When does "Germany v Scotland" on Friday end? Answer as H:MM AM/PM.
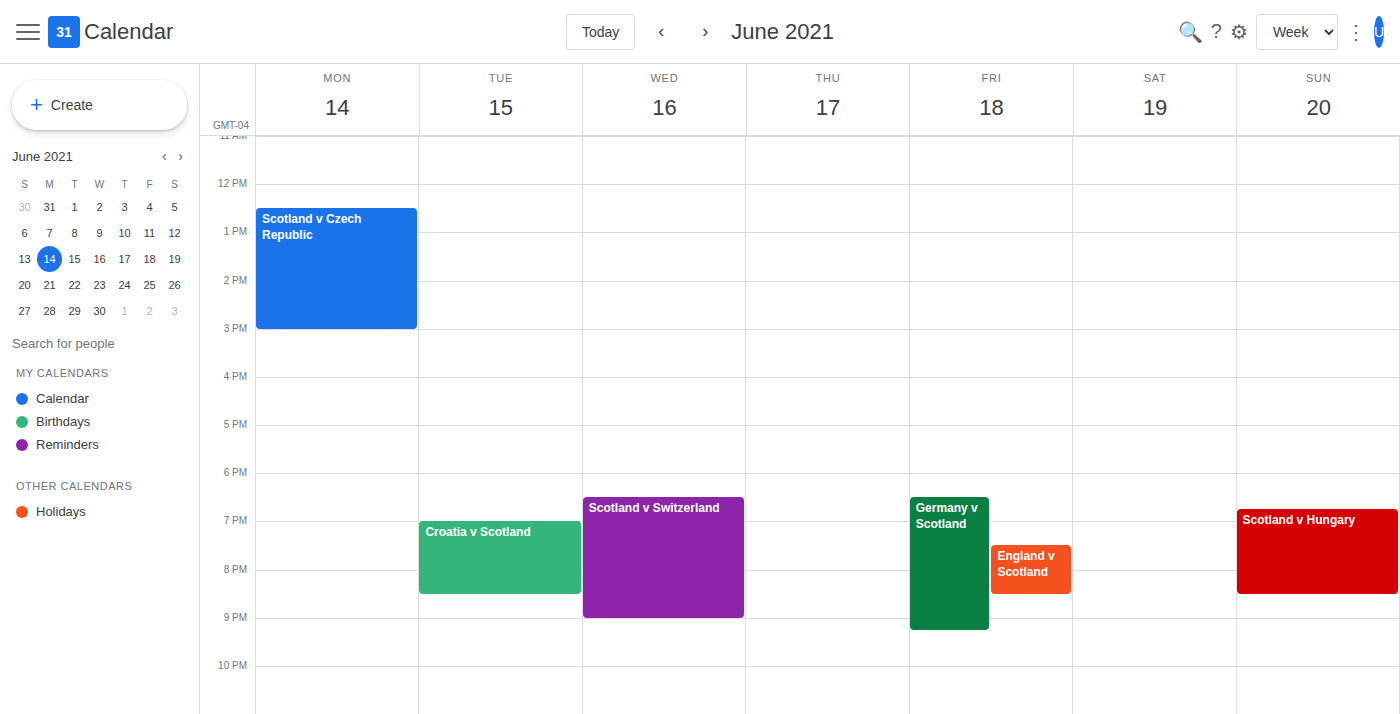
9:15 PM